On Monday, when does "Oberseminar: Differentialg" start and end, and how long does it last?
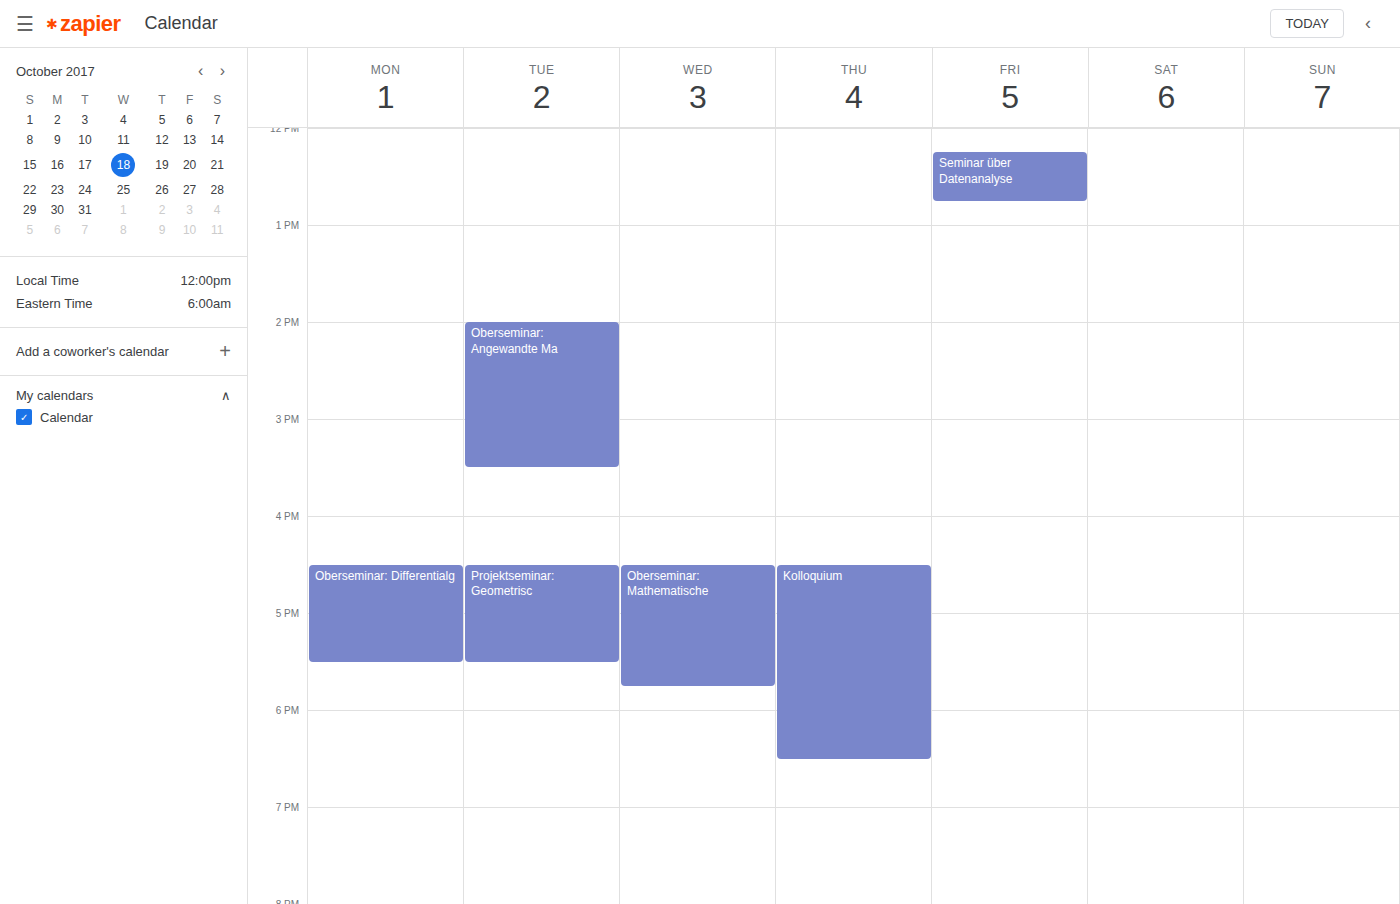
16:30 to 17:30, 1 hour